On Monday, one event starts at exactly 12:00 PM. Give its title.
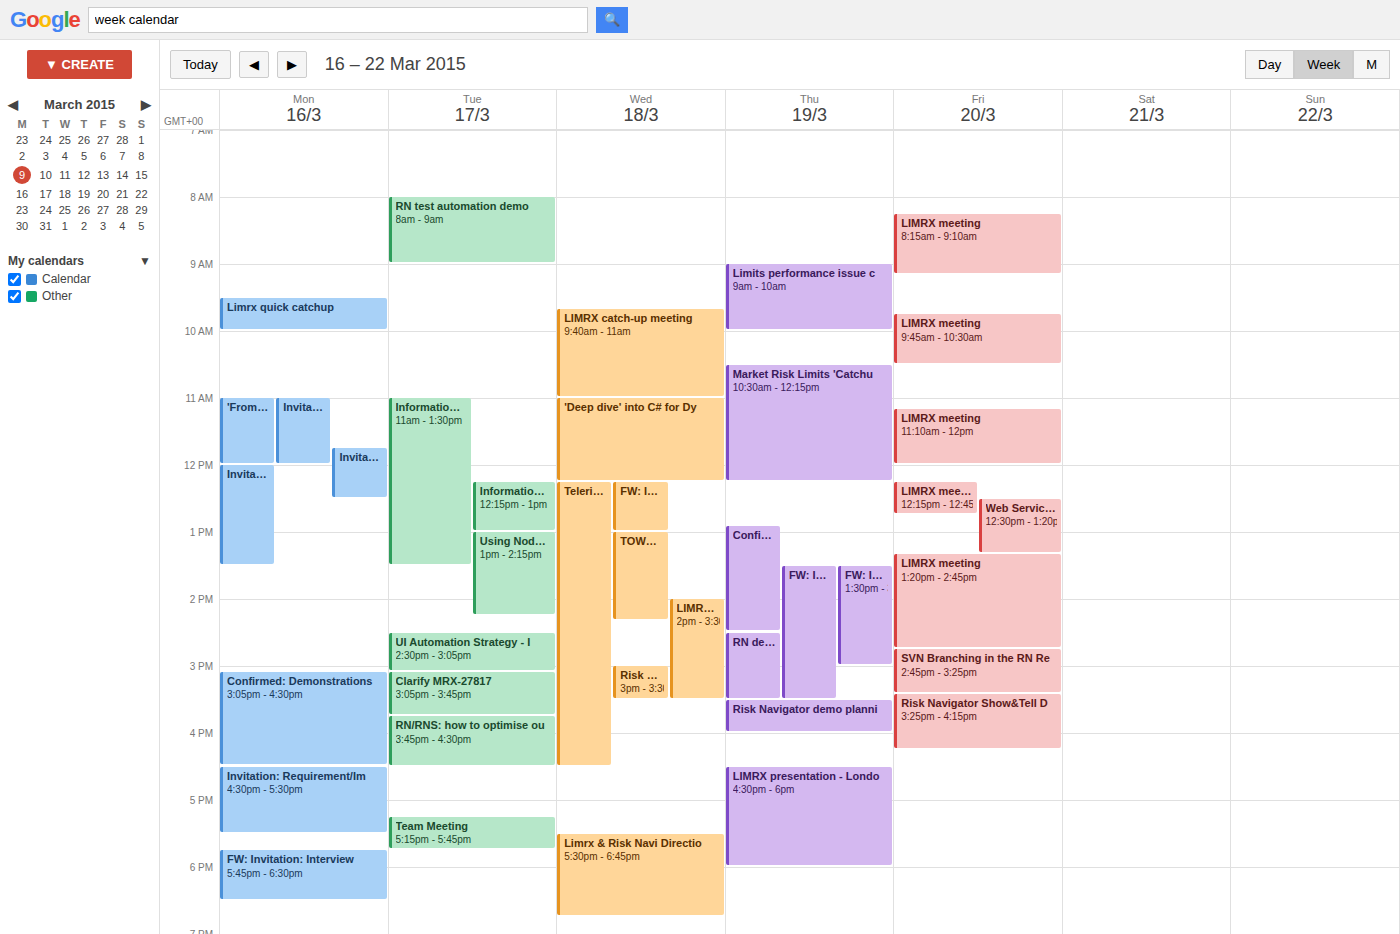
"Invitation: RISKtalk - Ris"